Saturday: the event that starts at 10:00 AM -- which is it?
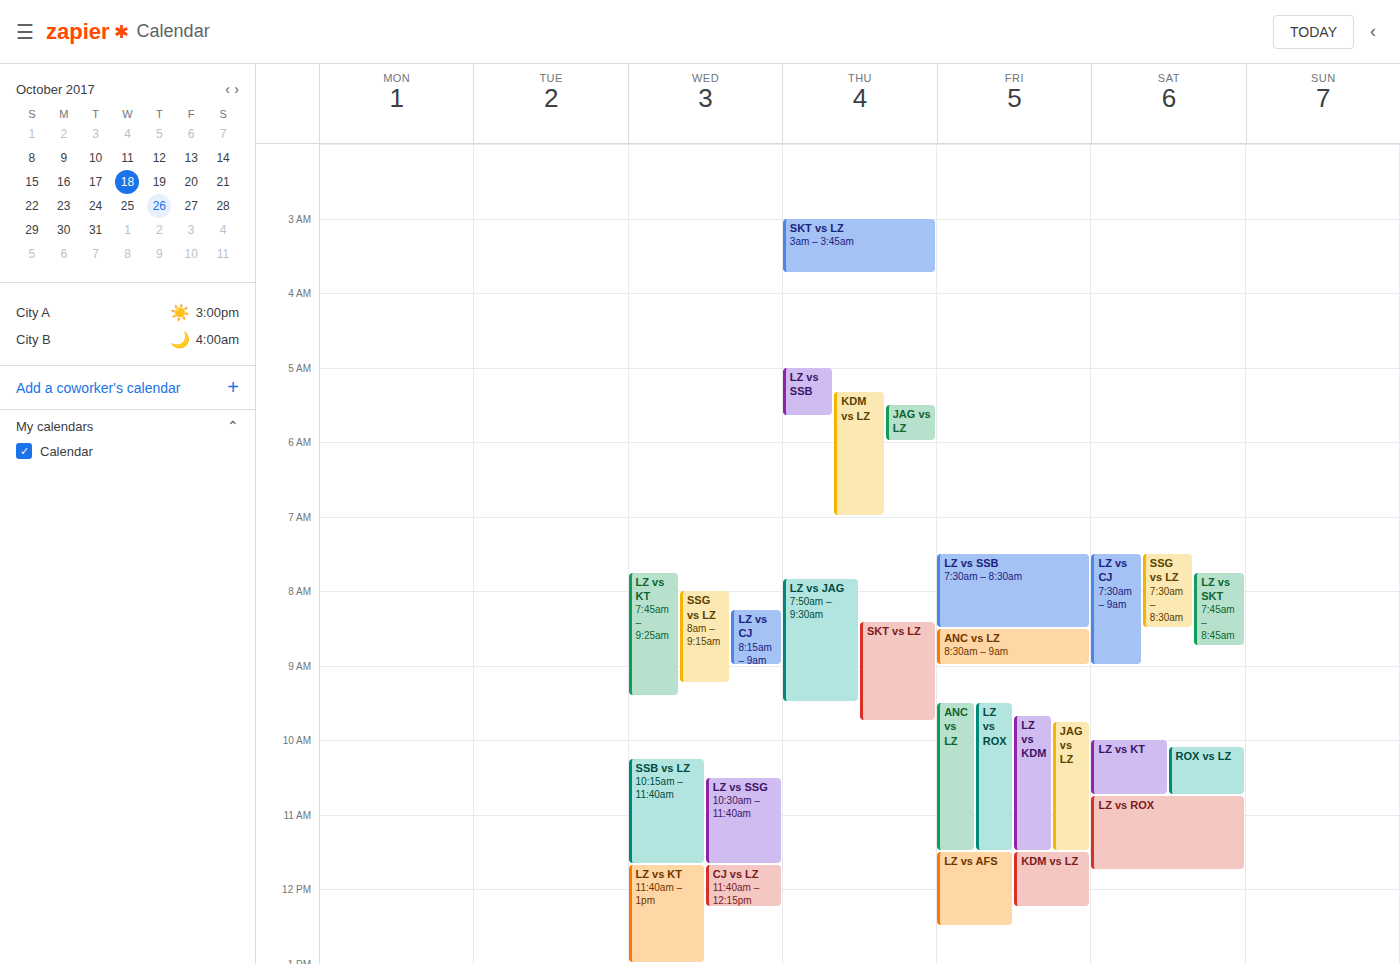
"LZ vs KT"